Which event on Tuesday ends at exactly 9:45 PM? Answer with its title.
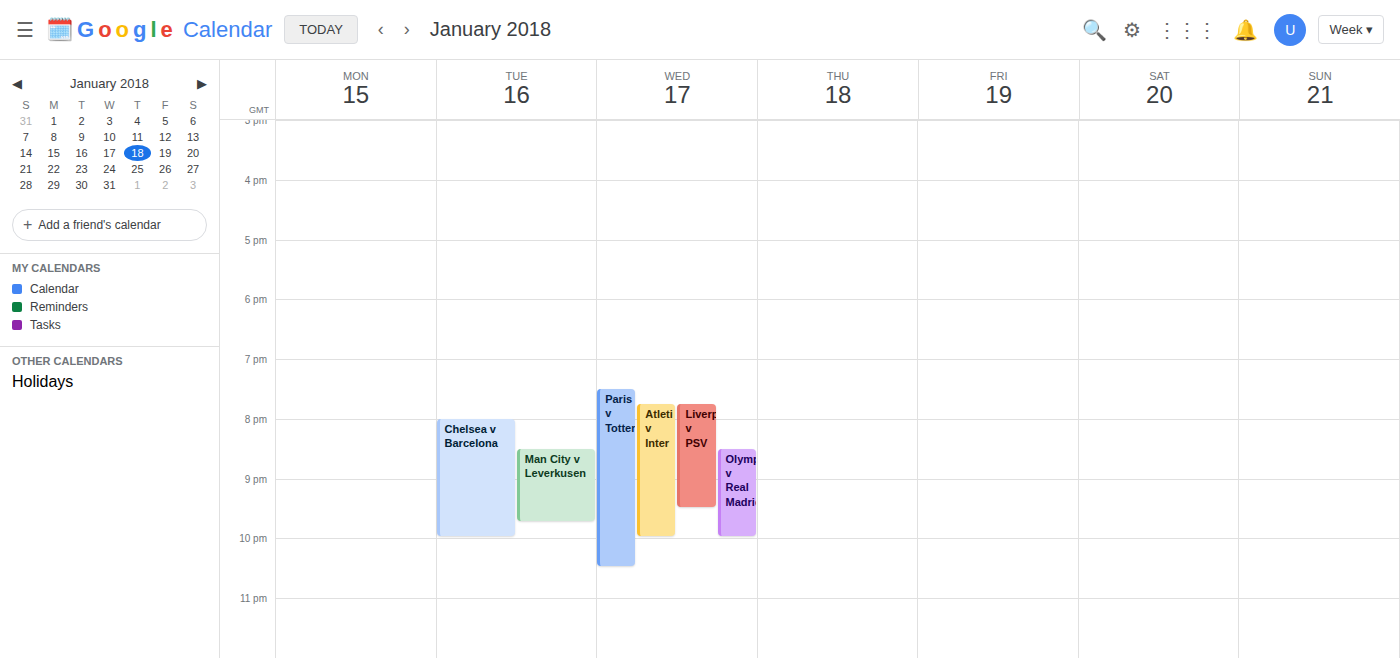
"Man City v Leverkusen"